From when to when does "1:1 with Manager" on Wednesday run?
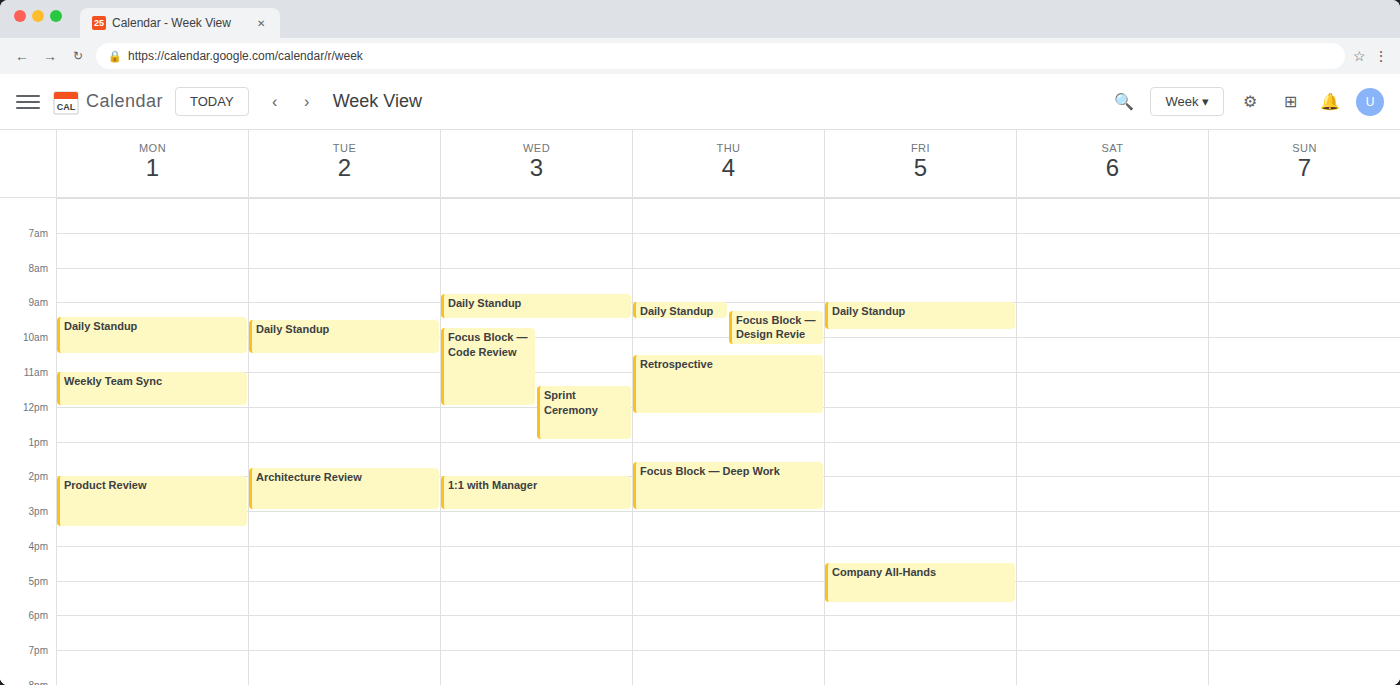
2:00 PM to 3:00 PM